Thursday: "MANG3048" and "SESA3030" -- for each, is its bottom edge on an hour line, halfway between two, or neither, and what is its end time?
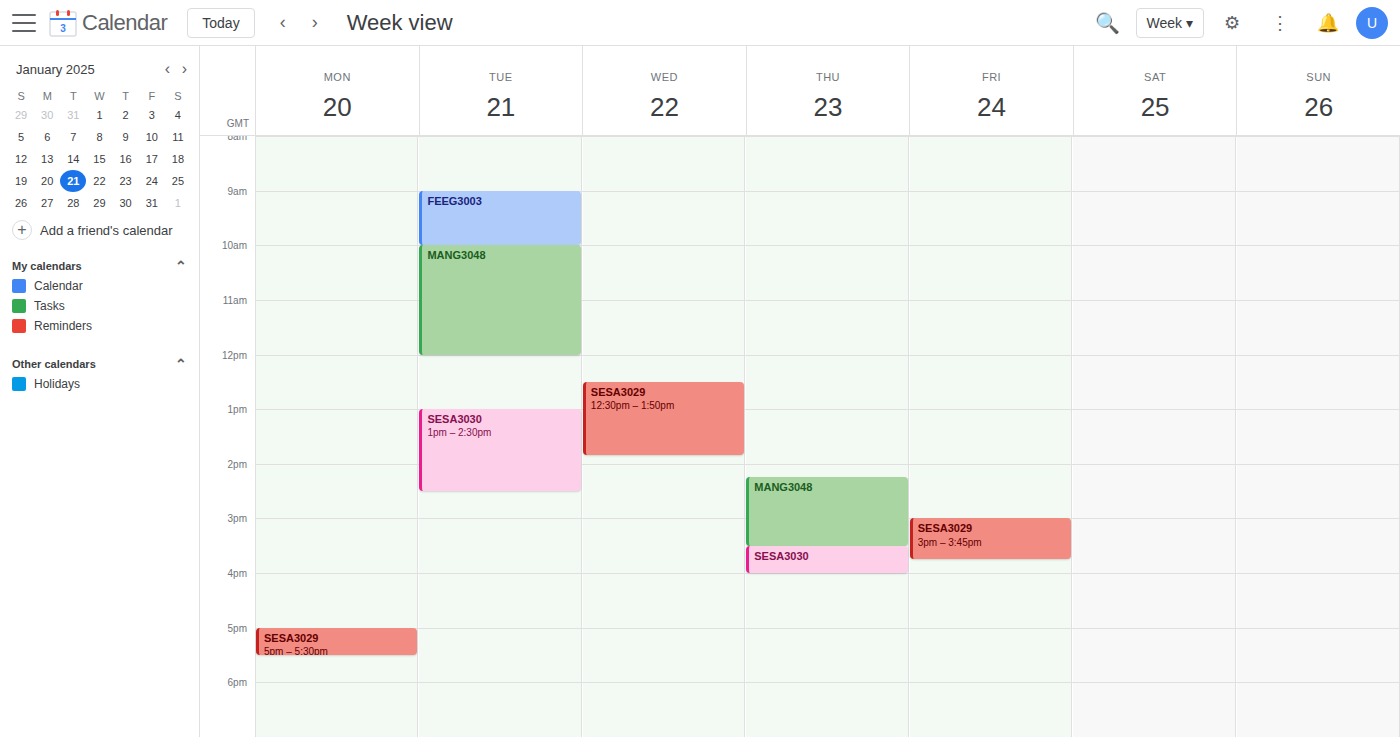
"MANG3048": 3:30 PM, halfway between the 3 PM and 4 PM lines. "SESA3030": 4:00 PM, exactly on the 4 PM line.